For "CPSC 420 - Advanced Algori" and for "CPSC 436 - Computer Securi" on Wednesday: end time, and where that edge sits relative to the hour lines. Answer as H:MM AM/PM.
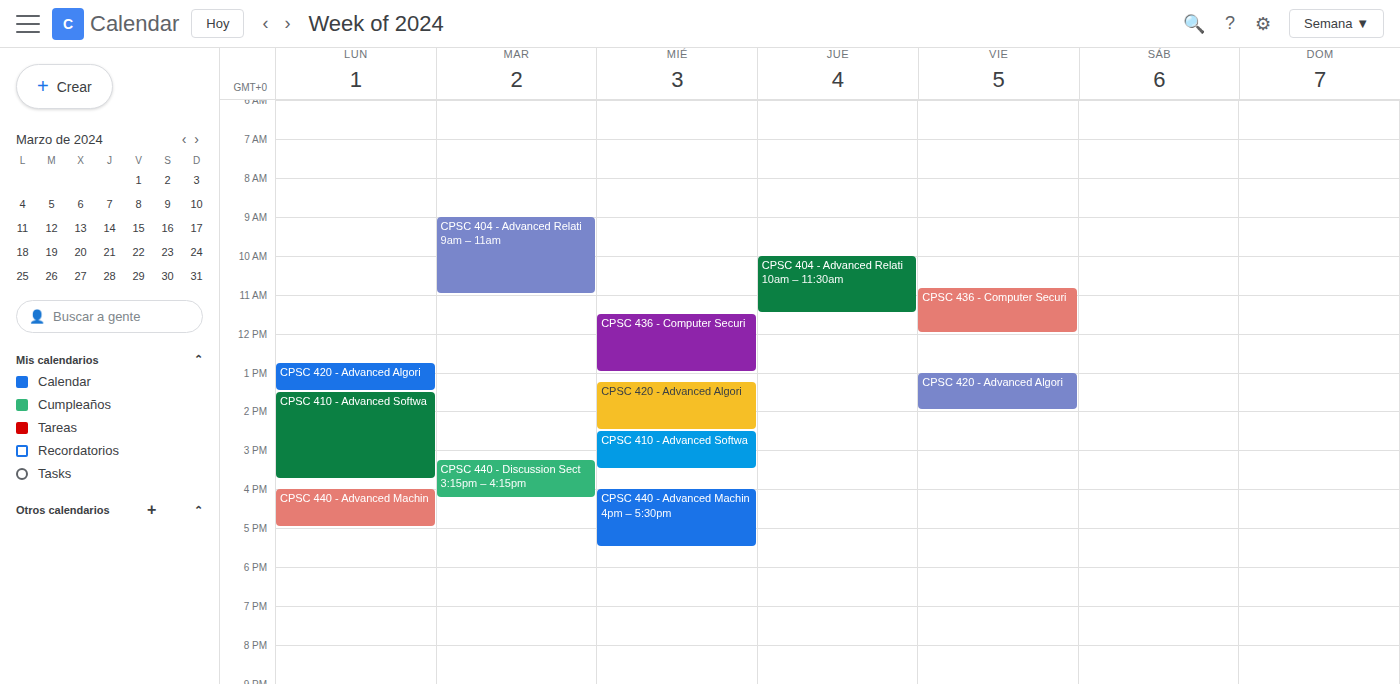
"CPSC 420 - Advanced Algori": 2:30 PM, halfway between the 2 PM and 3 PM lines. "CPSC 436 - Computer Securi": 1:00 PM, exactly on the 1 PM line.